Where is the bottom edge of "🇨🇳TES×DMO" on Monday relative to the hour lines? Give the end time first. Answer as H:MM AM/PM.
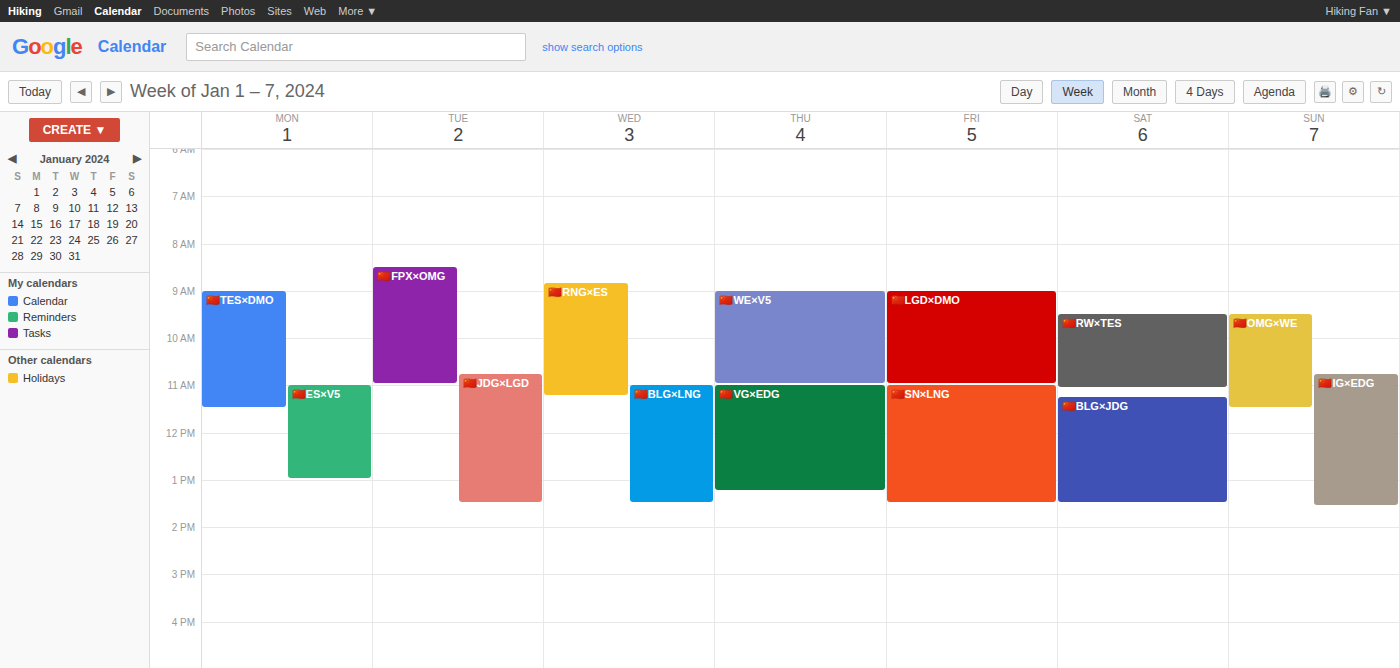
11:30 AM -- halfway between the 11 AM and 12 PM lines.